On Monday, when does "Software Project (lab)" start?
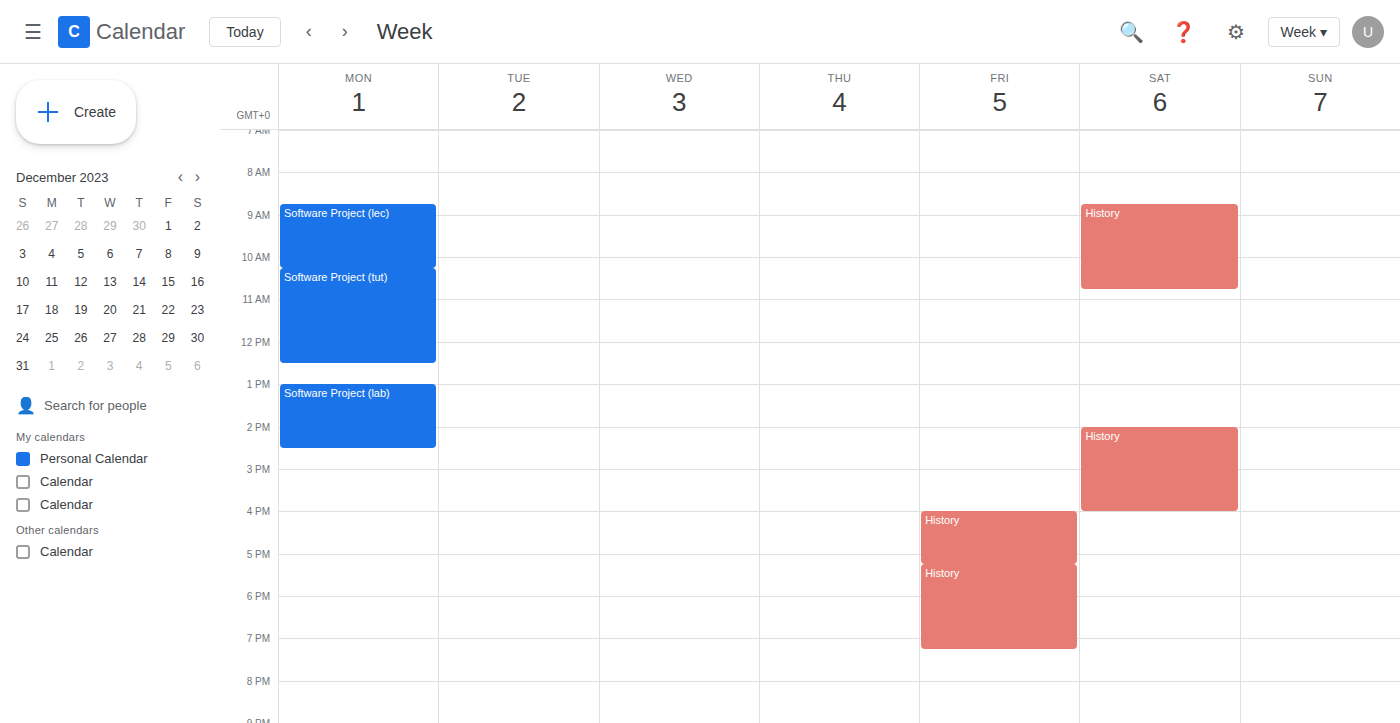
13:00